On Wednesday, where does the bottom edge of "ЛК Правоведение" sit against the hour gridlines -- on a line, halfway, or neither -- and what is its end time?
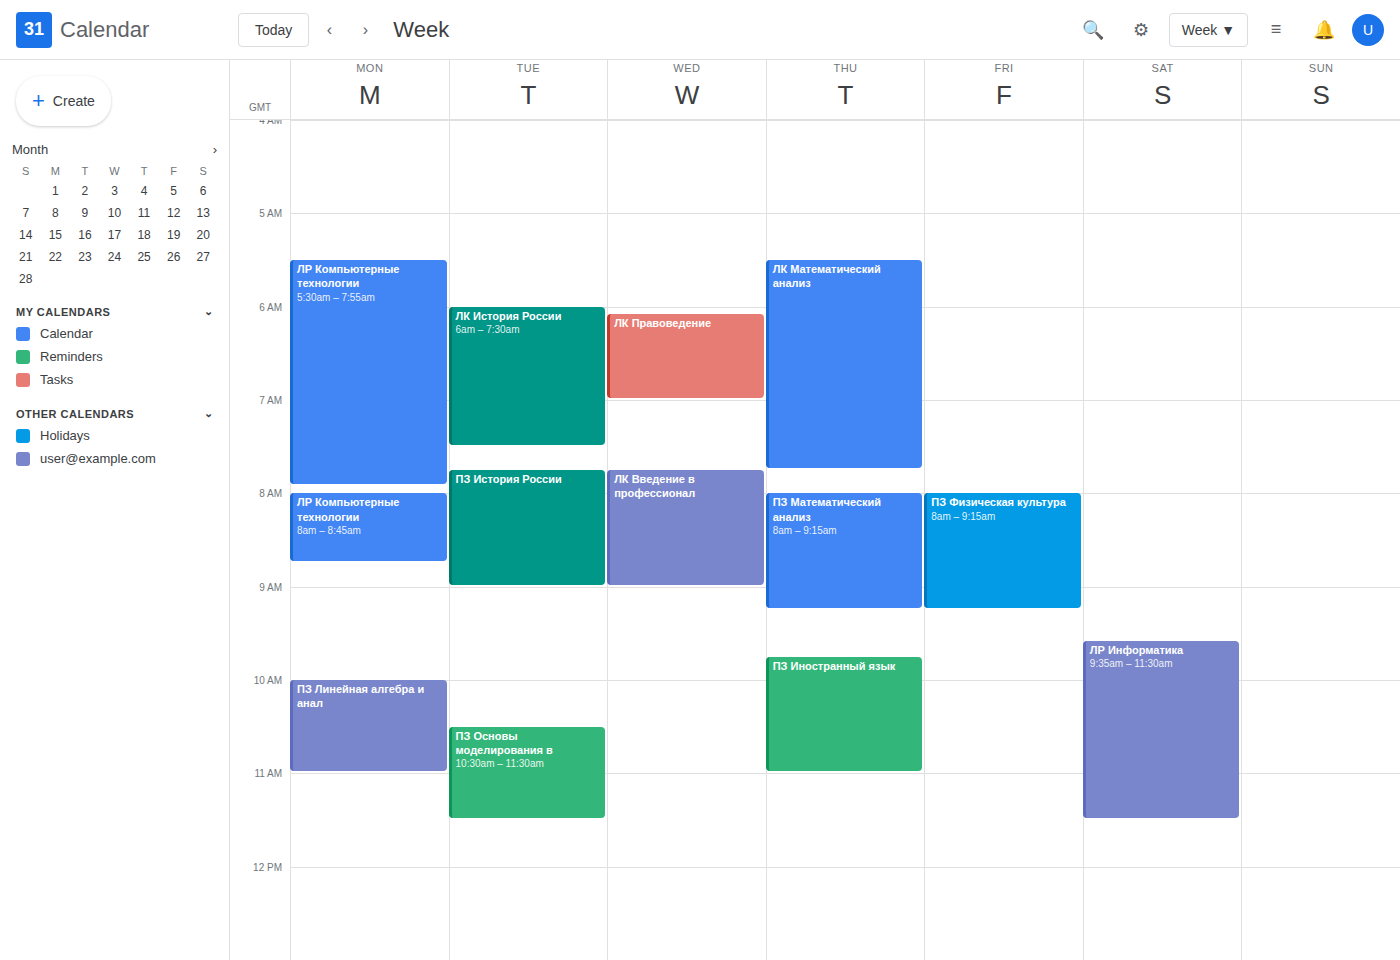
7:00 AM -- exactly on the 7 AM line.